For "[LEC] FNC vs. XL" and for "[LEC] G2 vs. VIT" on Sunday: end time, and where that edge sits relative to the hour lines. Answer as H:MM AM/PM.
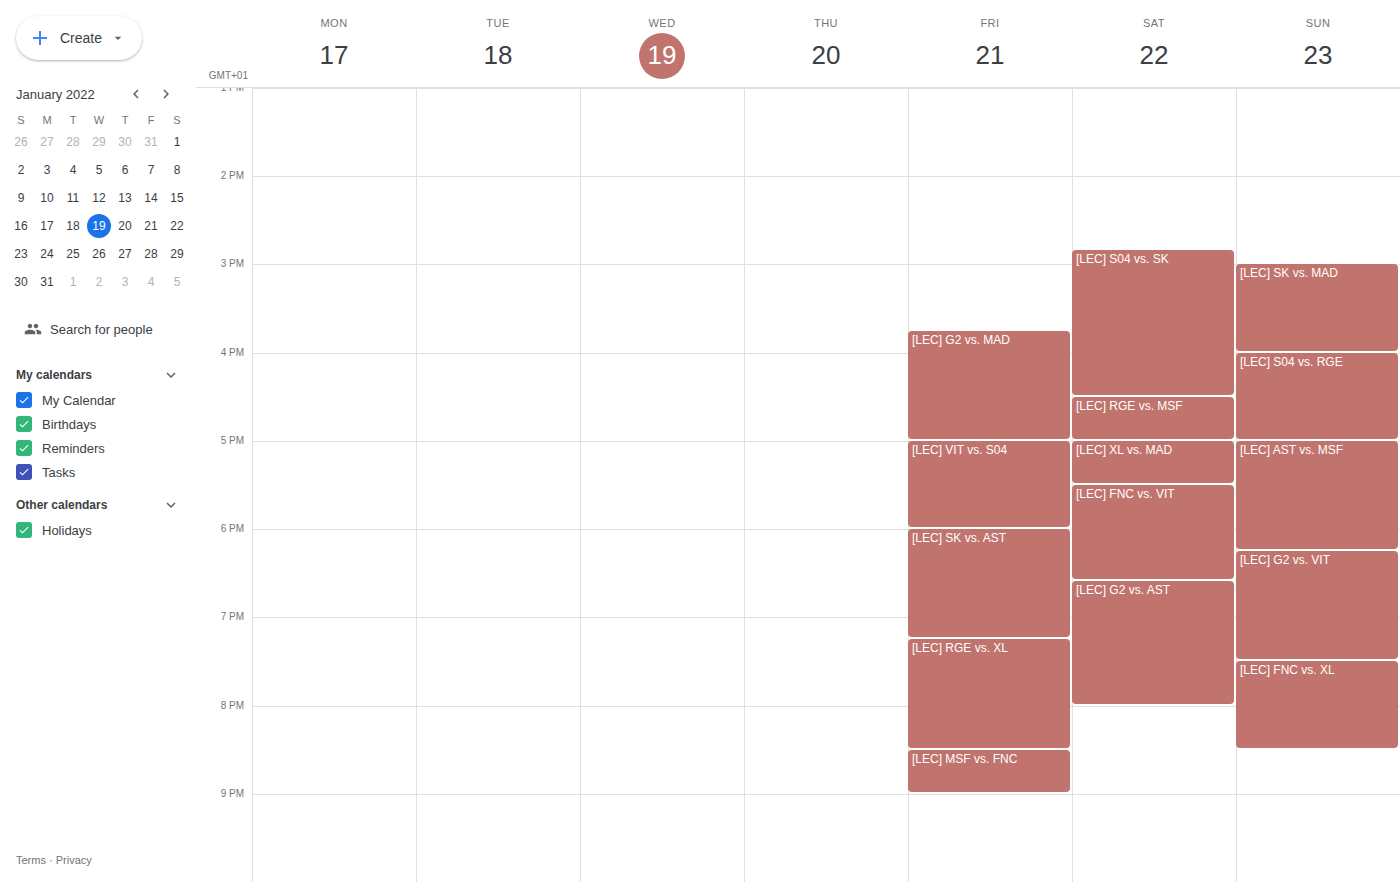
"[LEC] FNC vs. XL": 8:30 PM, halfway between the 8 PM and 9 PM lines. "[LEC] G2 vs. VIT": 7:30 PM, halfway between the 7 PM and 8 PM lines.